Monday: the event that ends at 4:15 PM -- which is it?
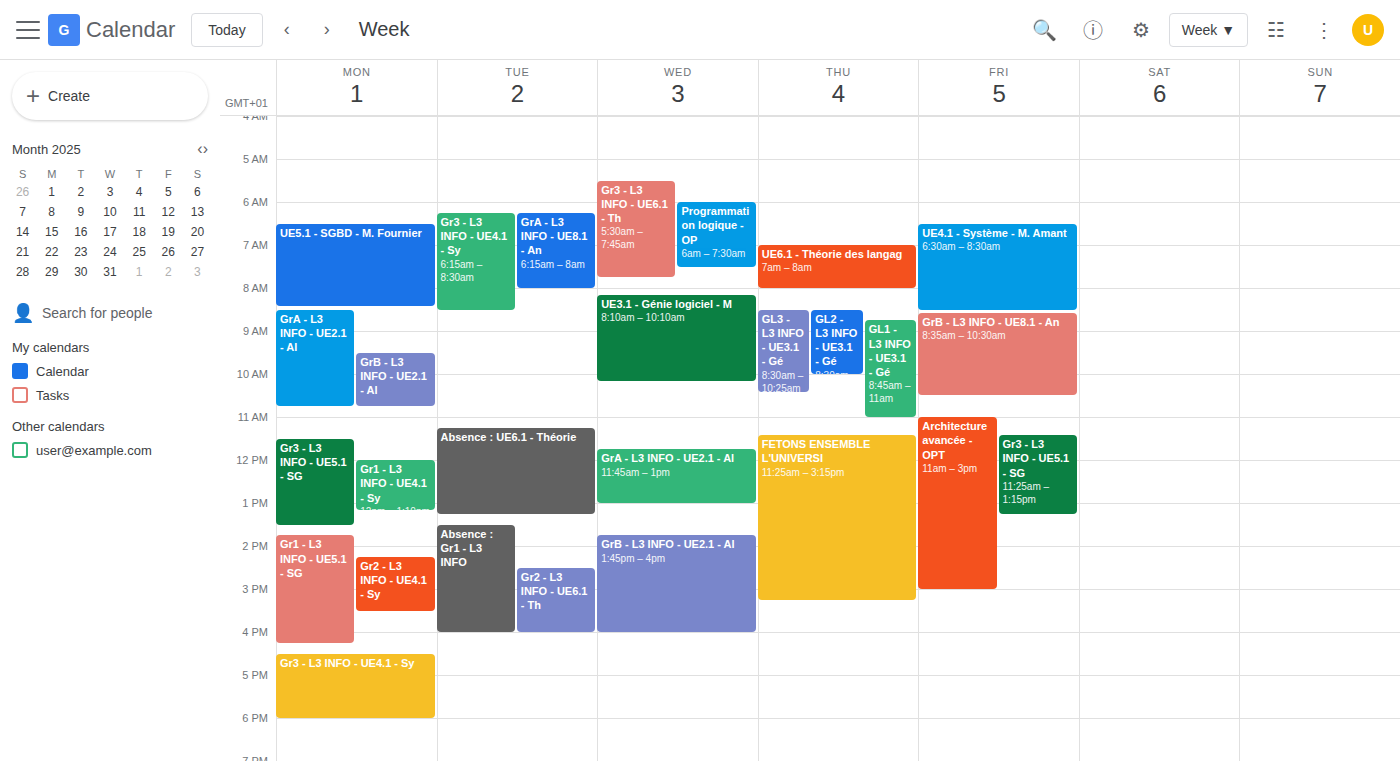
"Gr1 - L3 INFO - UE5.1 - SG"